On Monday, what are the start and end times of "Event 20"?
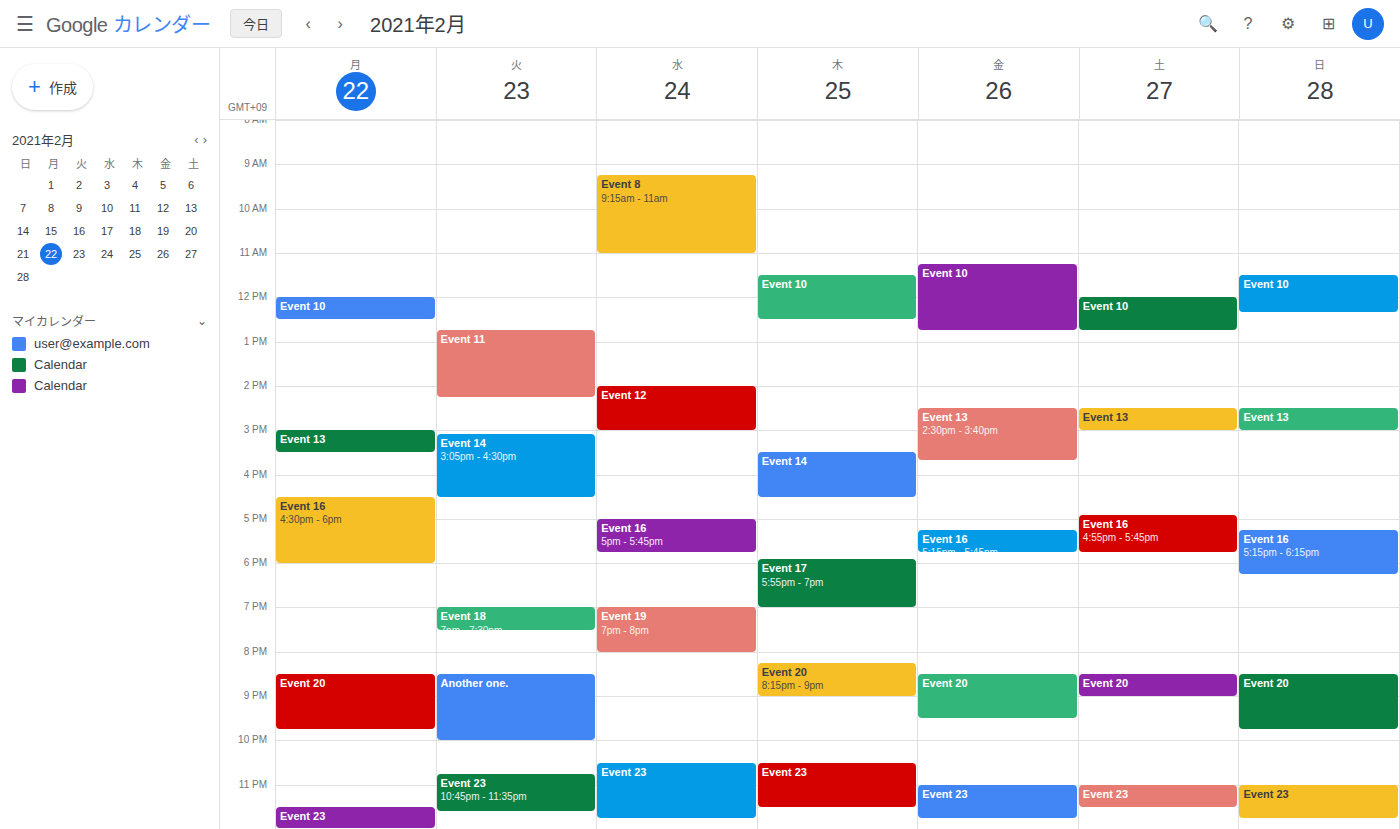
20:30 to 21:45